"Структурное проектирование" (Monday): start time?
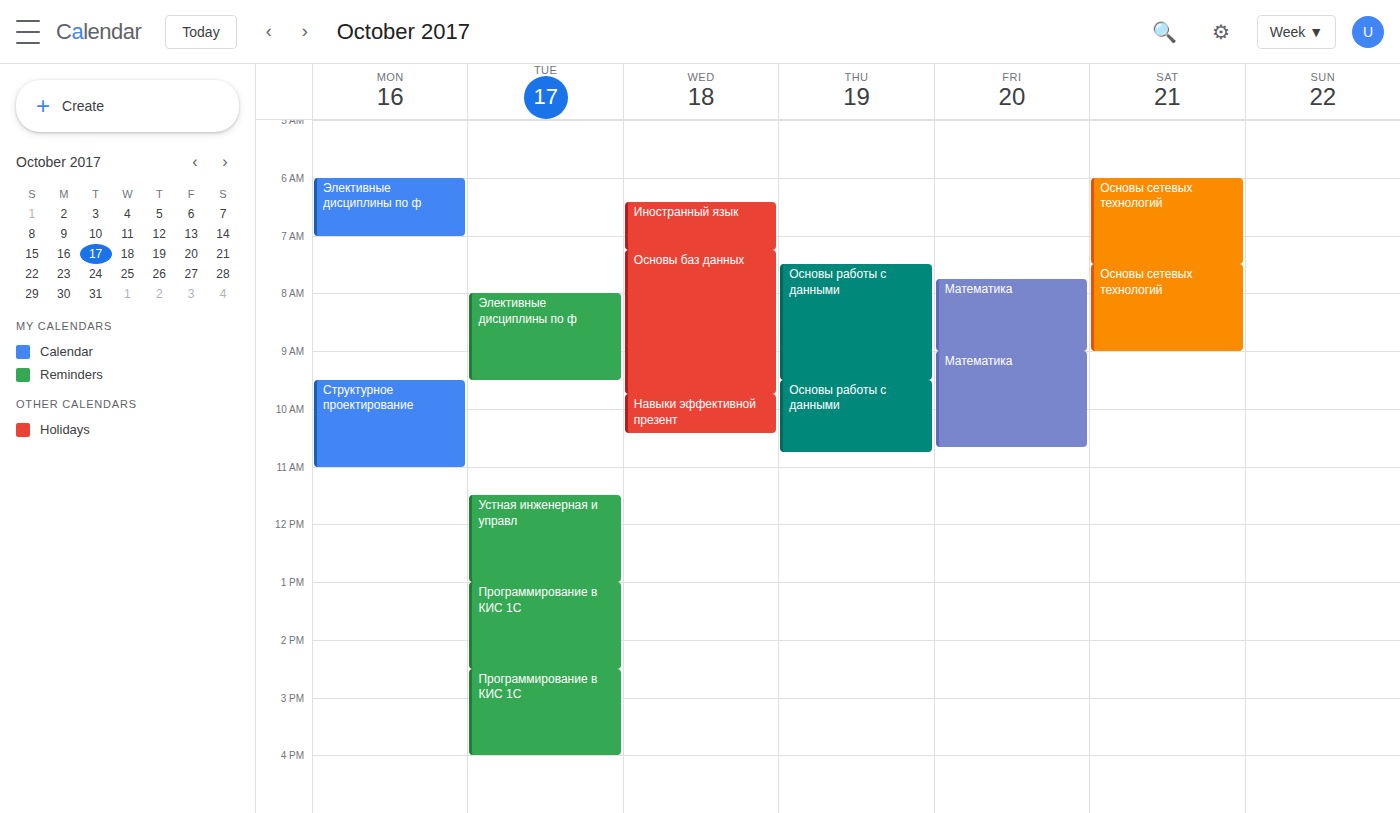
9:30 AM